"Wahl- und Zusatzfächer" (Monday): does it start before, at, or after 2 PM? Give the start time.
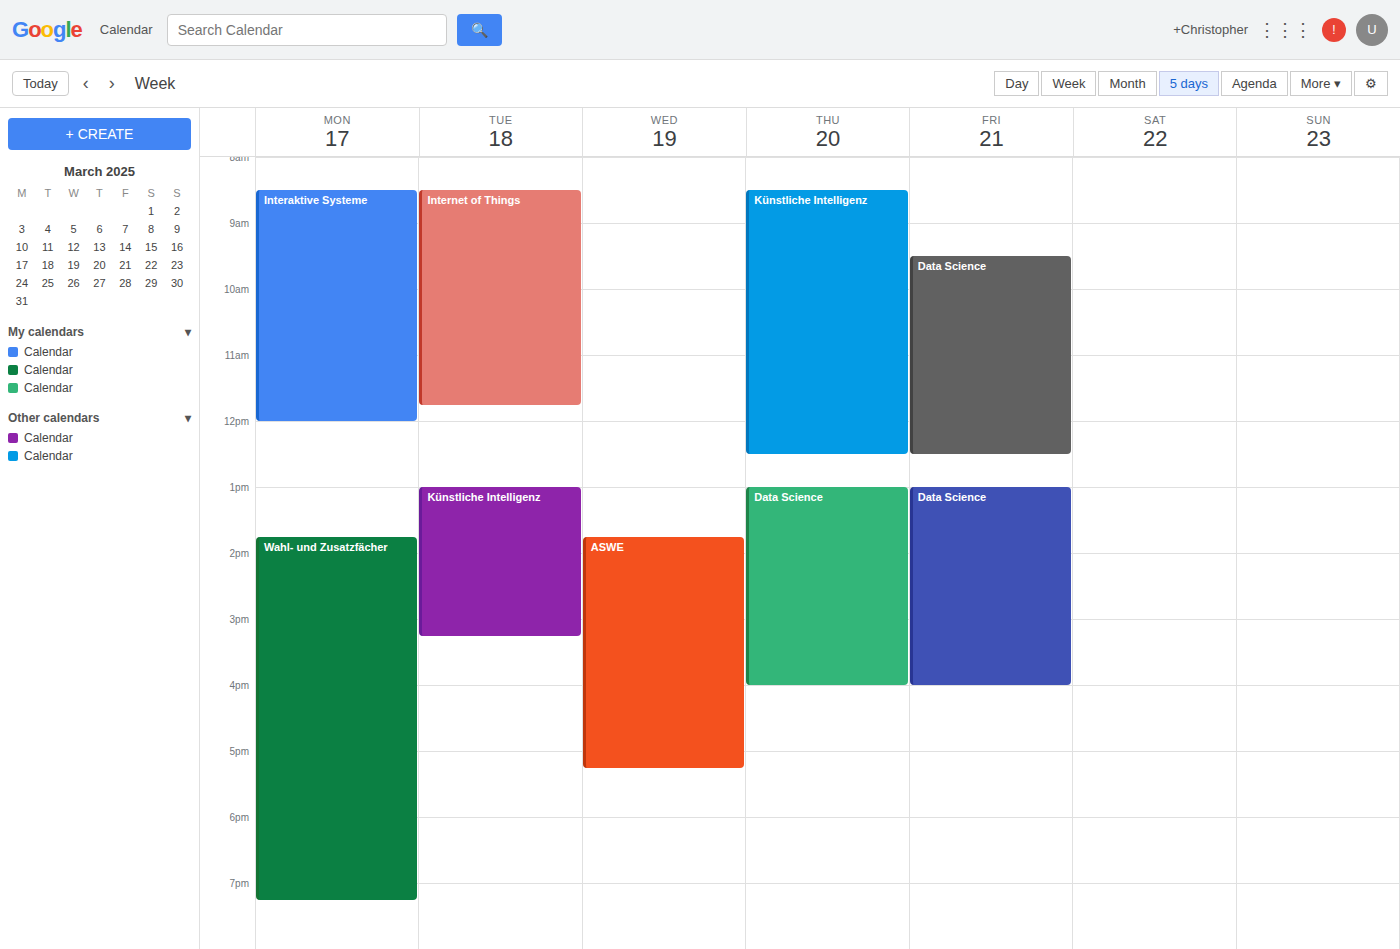
1:45 PM -- before 2 PM, 15 minutes above the 2 PM line.